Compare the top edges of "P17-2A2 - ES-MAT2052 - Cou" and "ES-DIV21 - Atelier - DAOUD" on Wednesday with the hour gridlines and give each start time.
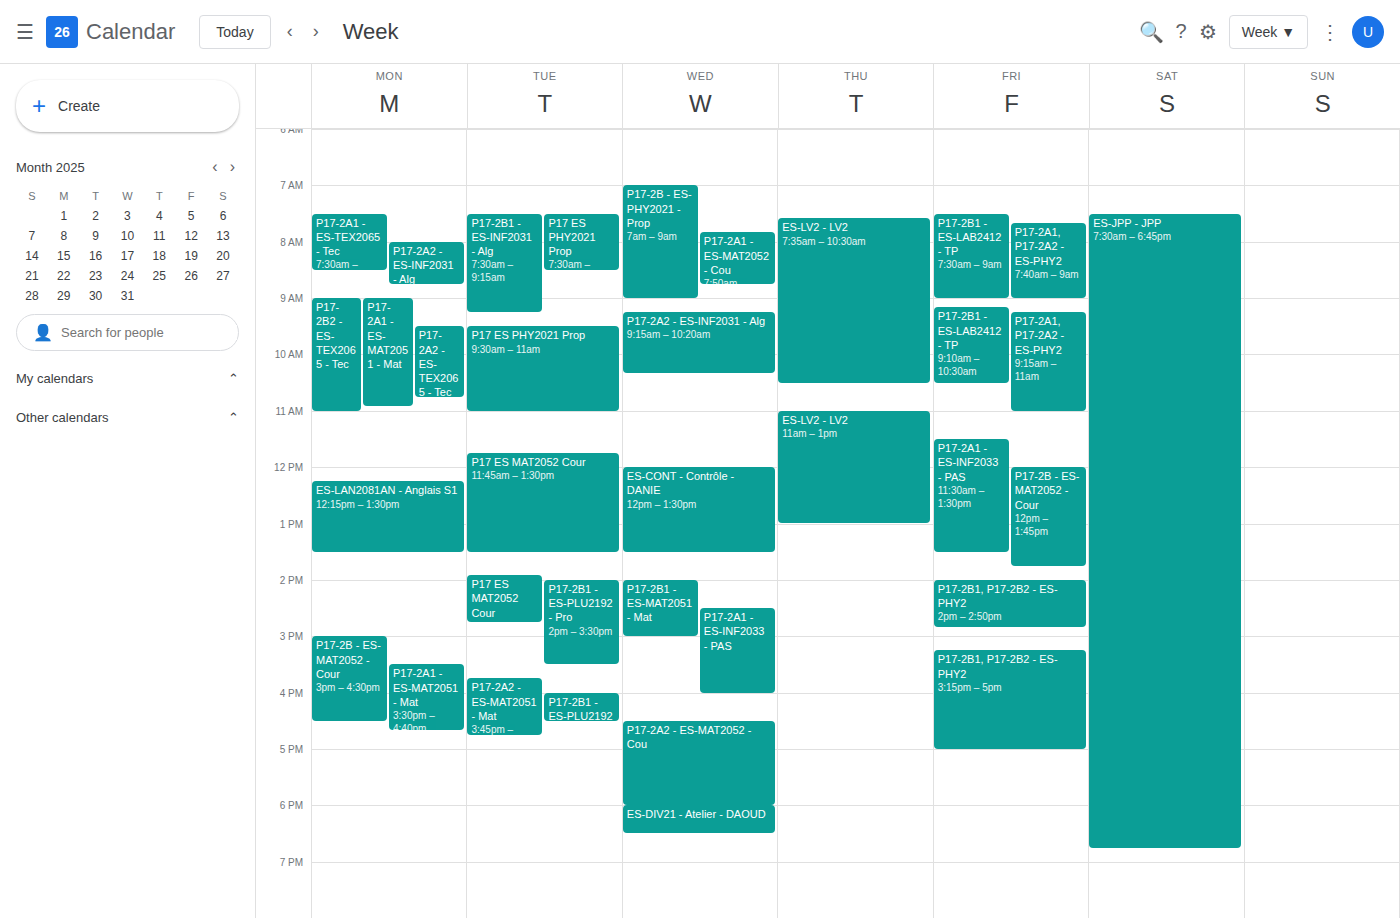
"P17-2A2 - ES-MAT2052 - Cou": 4:30 PM, halfway between the 4 PM and 5 PM lines. "ES-DIV21 - Atelier - DAOUD": 6:00 PM, exactly on the 6 PM line.